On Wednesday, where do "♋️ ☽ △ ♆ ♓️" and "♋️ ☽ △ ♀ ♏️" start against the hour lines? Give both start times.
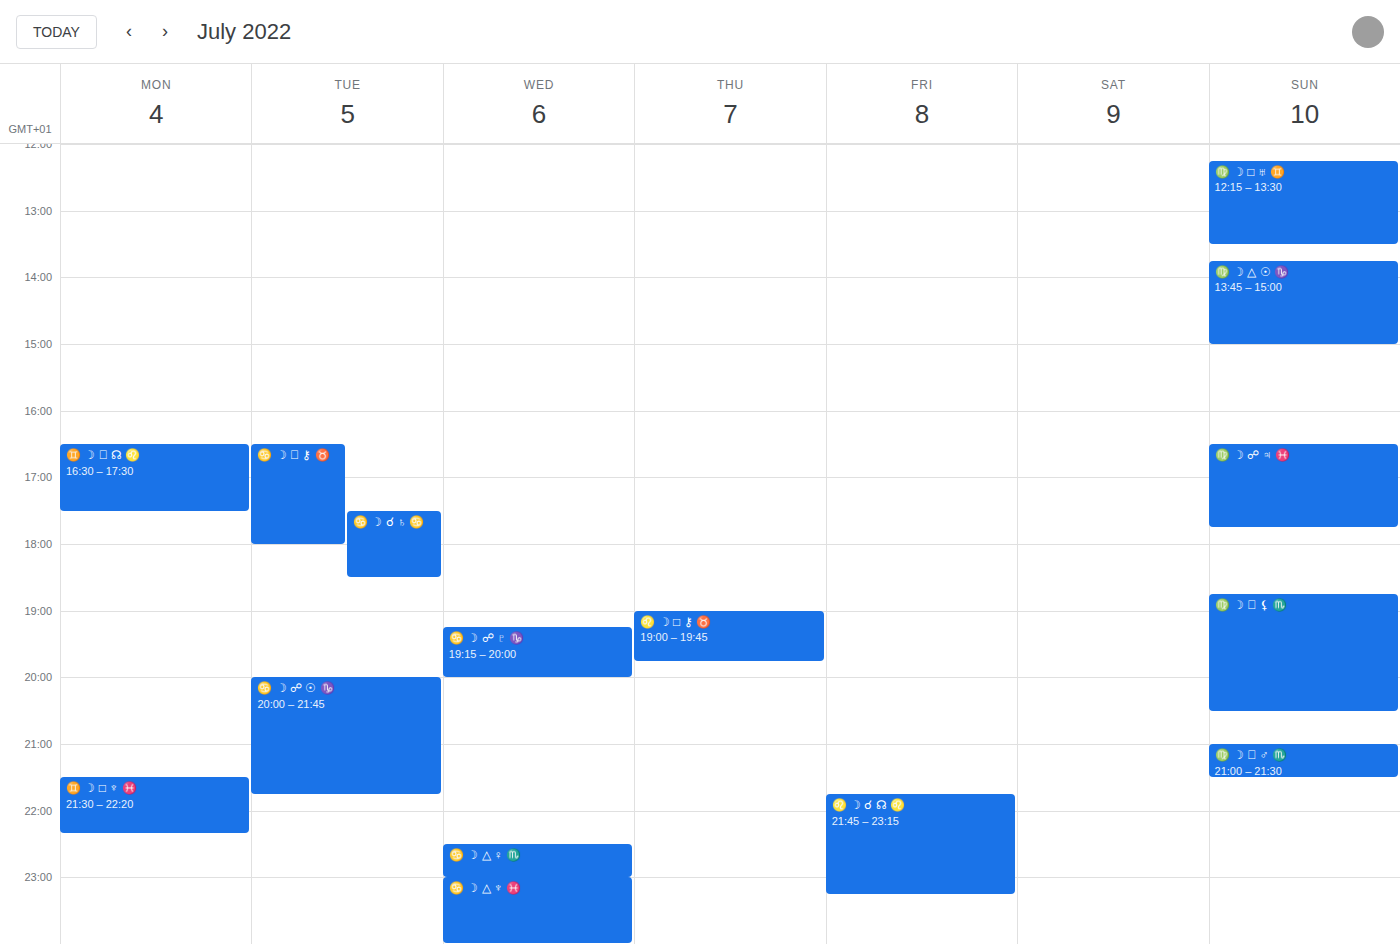
"♋️ ☽ △ ♆ ♓️": 11:00 PM, exactly on the 11 PM line. "♋️ ☽ △ ♀ ♏️": 10:30 PM, halfway between the 10 PM and 11 PM lines.